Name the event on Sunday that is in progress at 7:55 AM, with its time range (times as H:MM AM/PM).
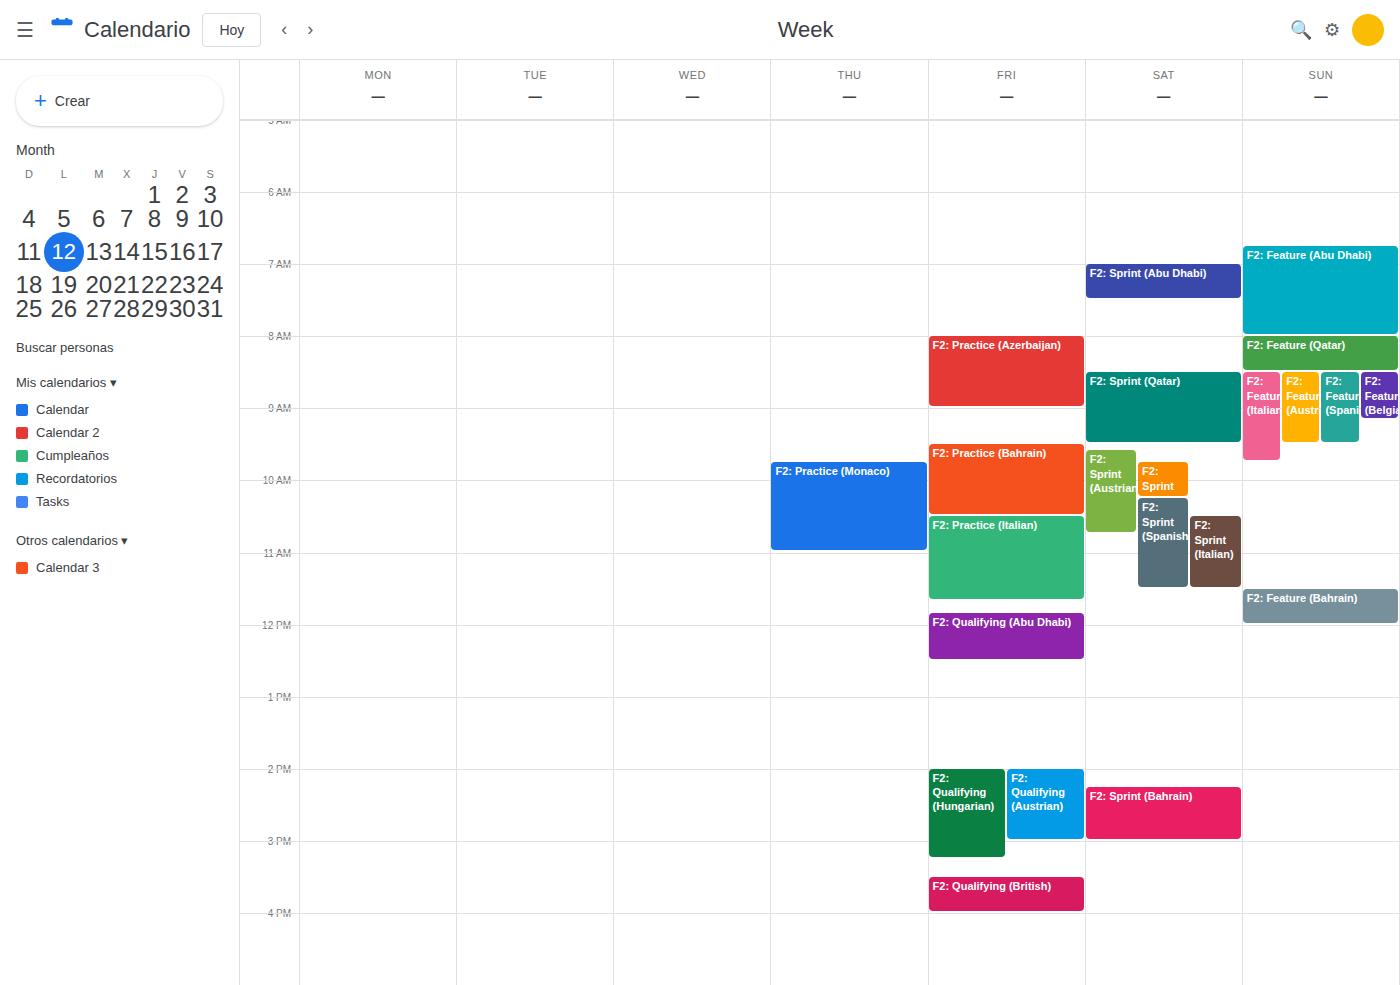
"F2: Feature (Abu Dhabi)", 6:45 AM to 8:00 AM